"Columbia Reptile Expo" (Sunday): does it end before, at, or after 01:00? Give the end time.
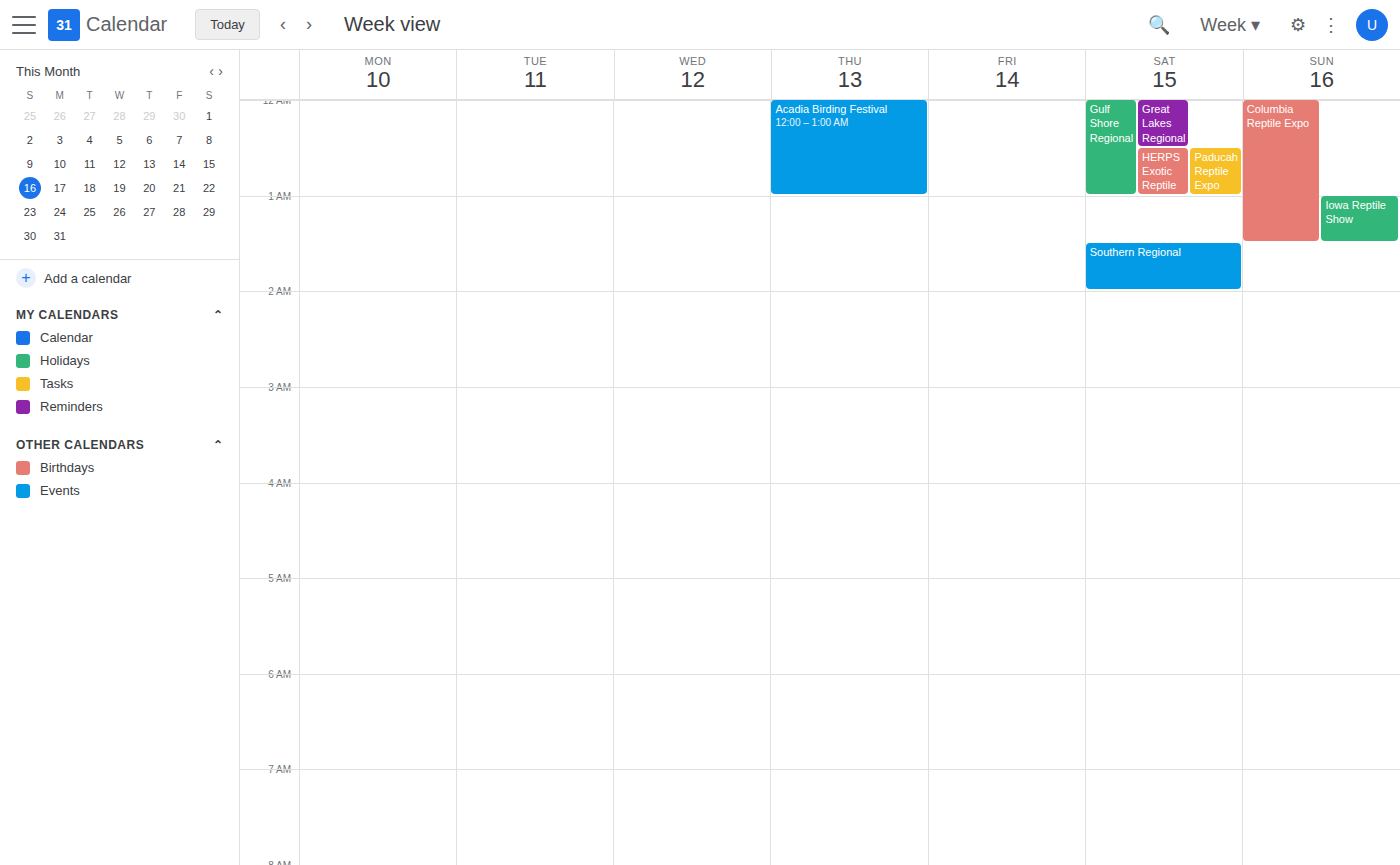
01:30 -- after 01:00, 30 minutes below the 01:00 line.